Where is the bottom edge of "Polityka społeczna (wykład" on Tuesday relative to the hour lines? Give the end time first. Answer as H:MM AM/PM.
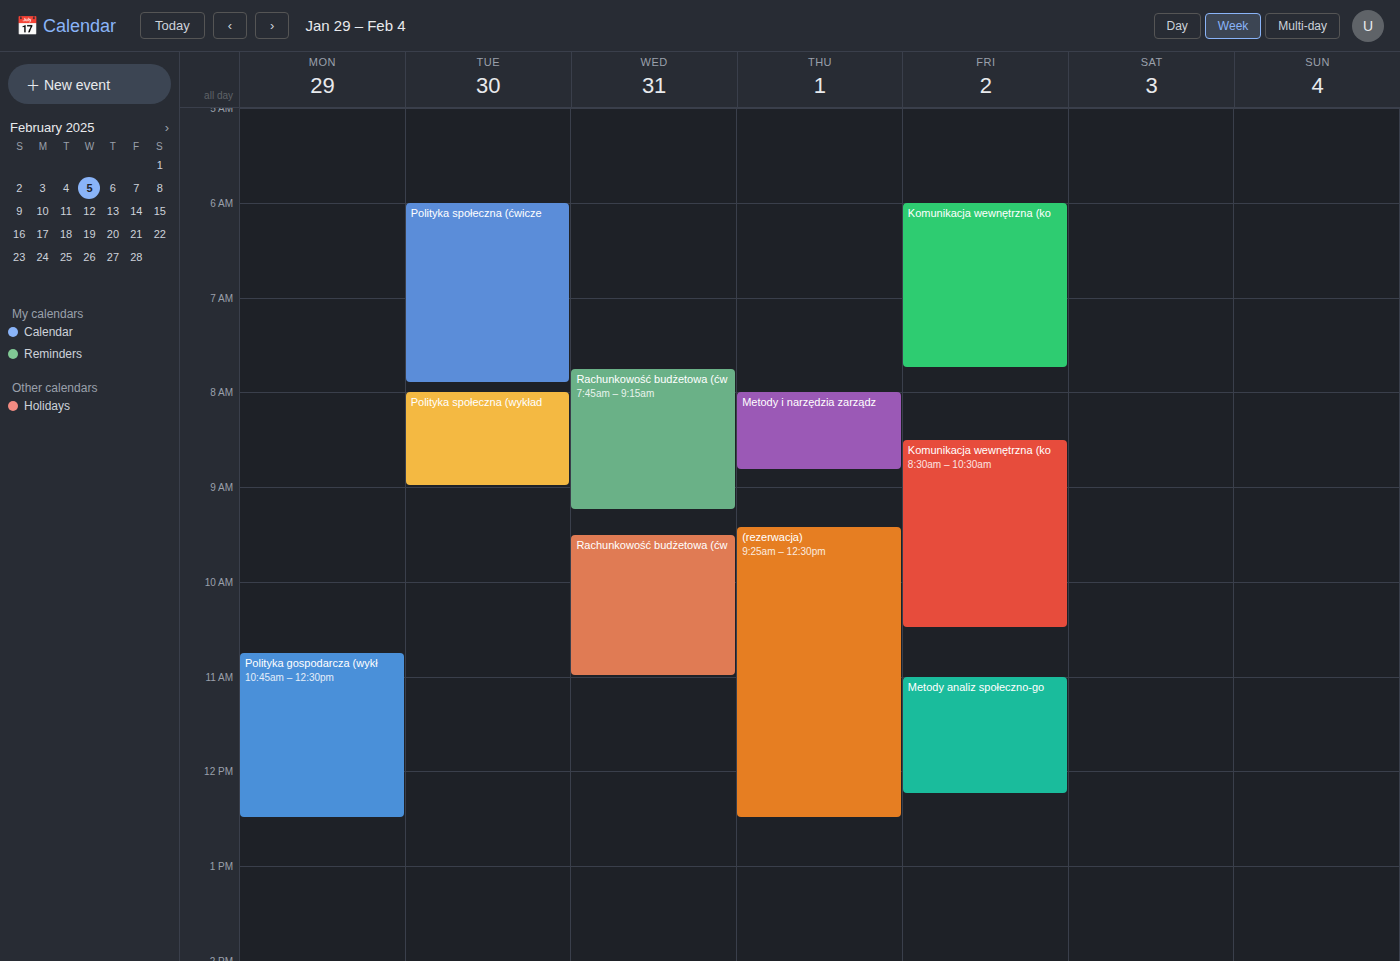
9:00 AM -- exactly on the 9 AM line.